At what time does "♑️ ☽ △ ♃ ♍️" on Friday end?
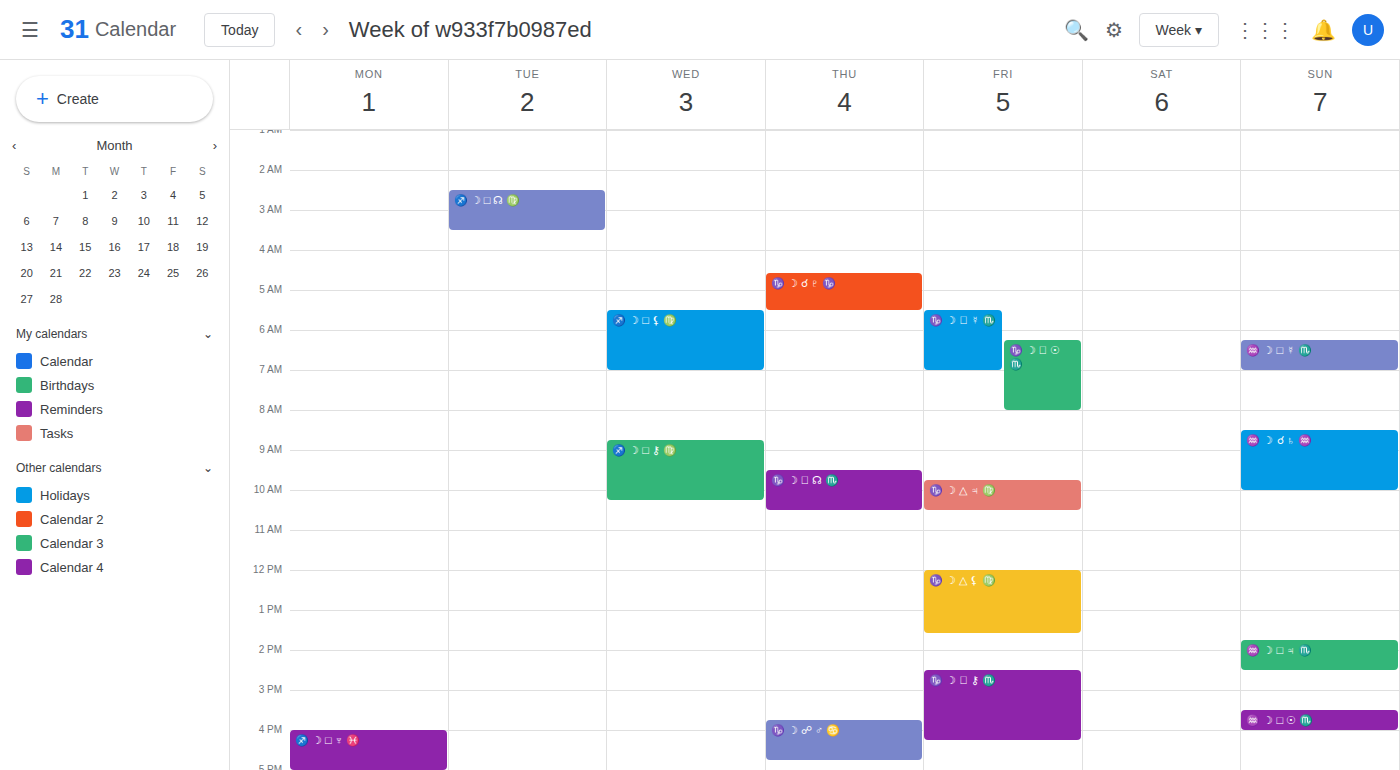
10:30 AM